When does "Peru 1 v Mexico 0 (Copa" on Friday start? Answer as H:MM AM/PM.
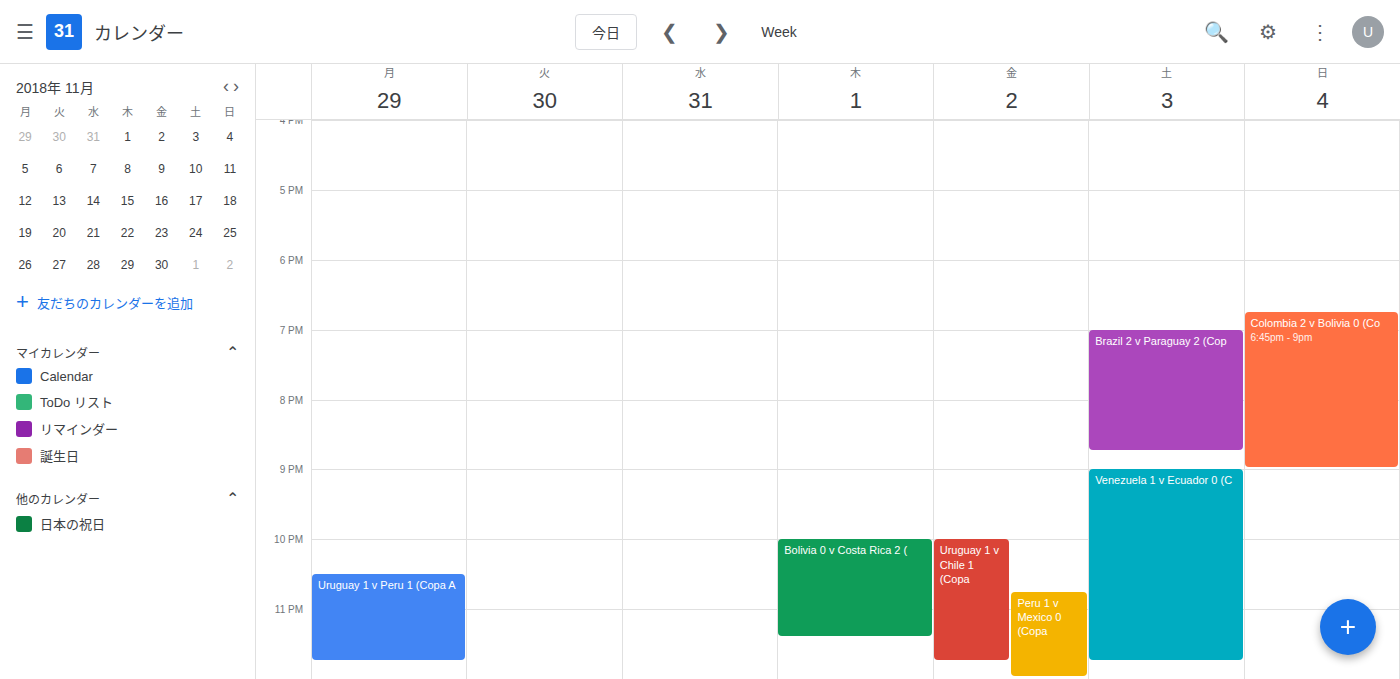
10:45 PM